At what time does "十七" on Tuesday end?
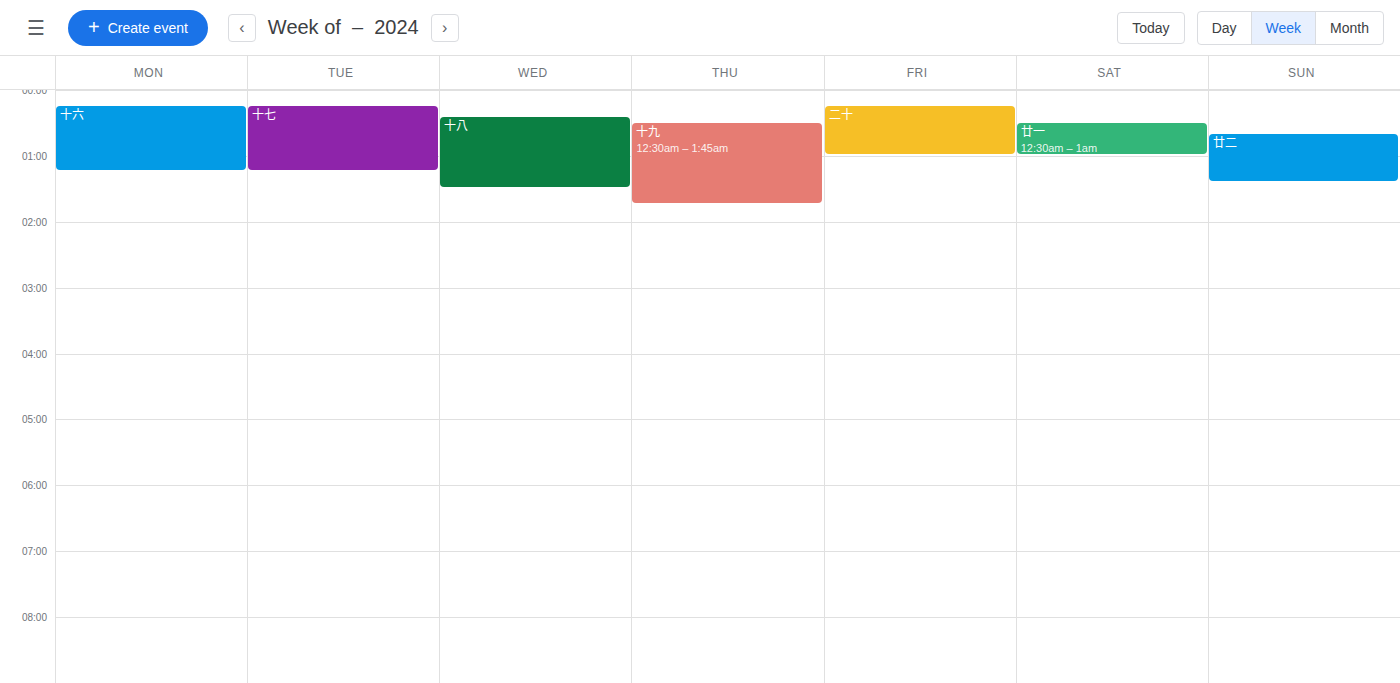
1:15 AM